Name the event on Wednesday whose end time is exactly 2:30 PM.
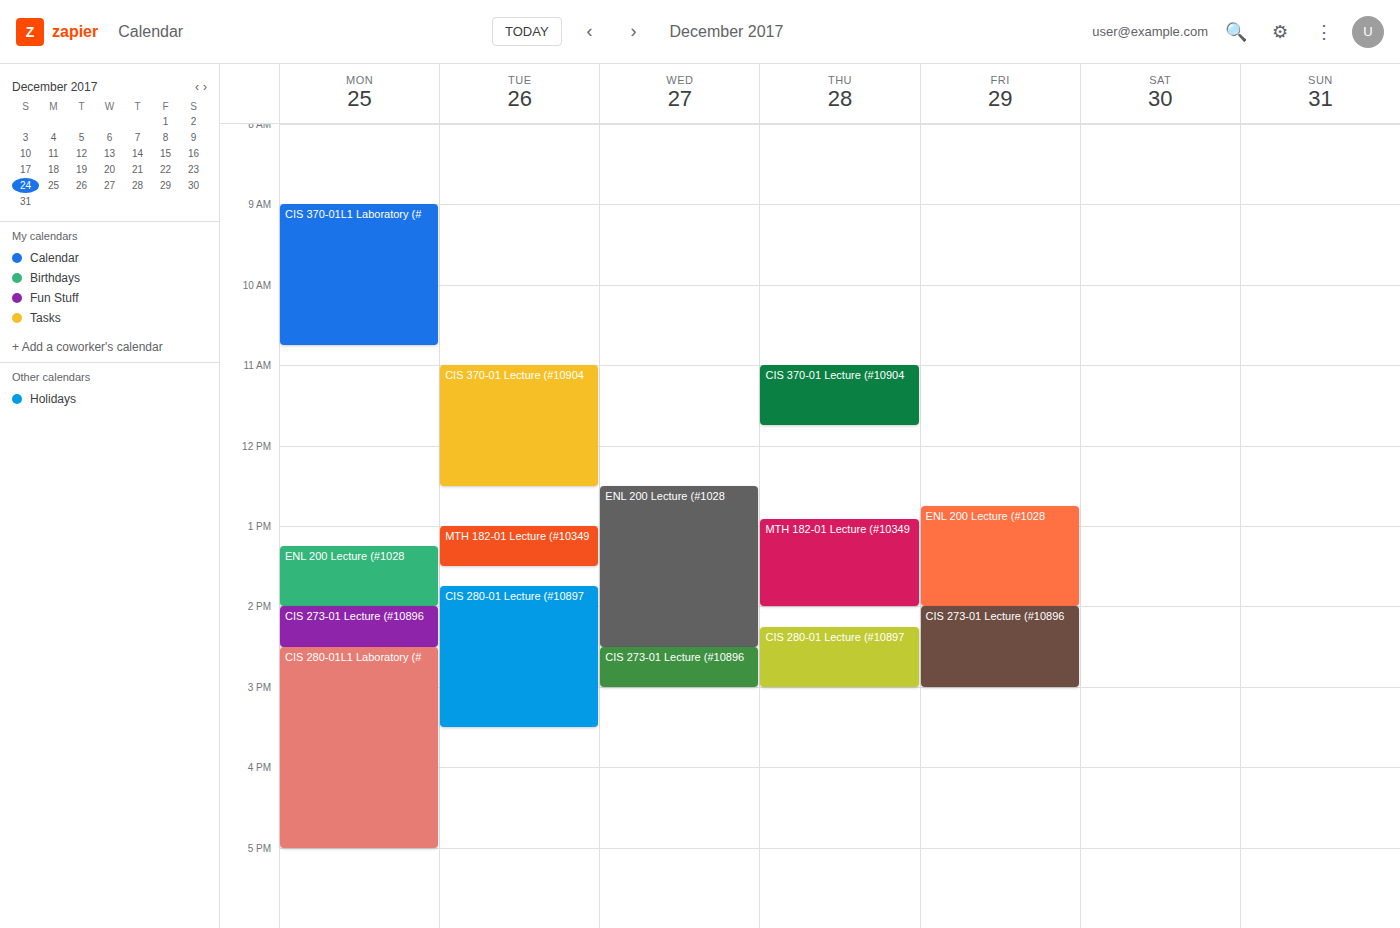
"ENL 200 Lecture (#1028"